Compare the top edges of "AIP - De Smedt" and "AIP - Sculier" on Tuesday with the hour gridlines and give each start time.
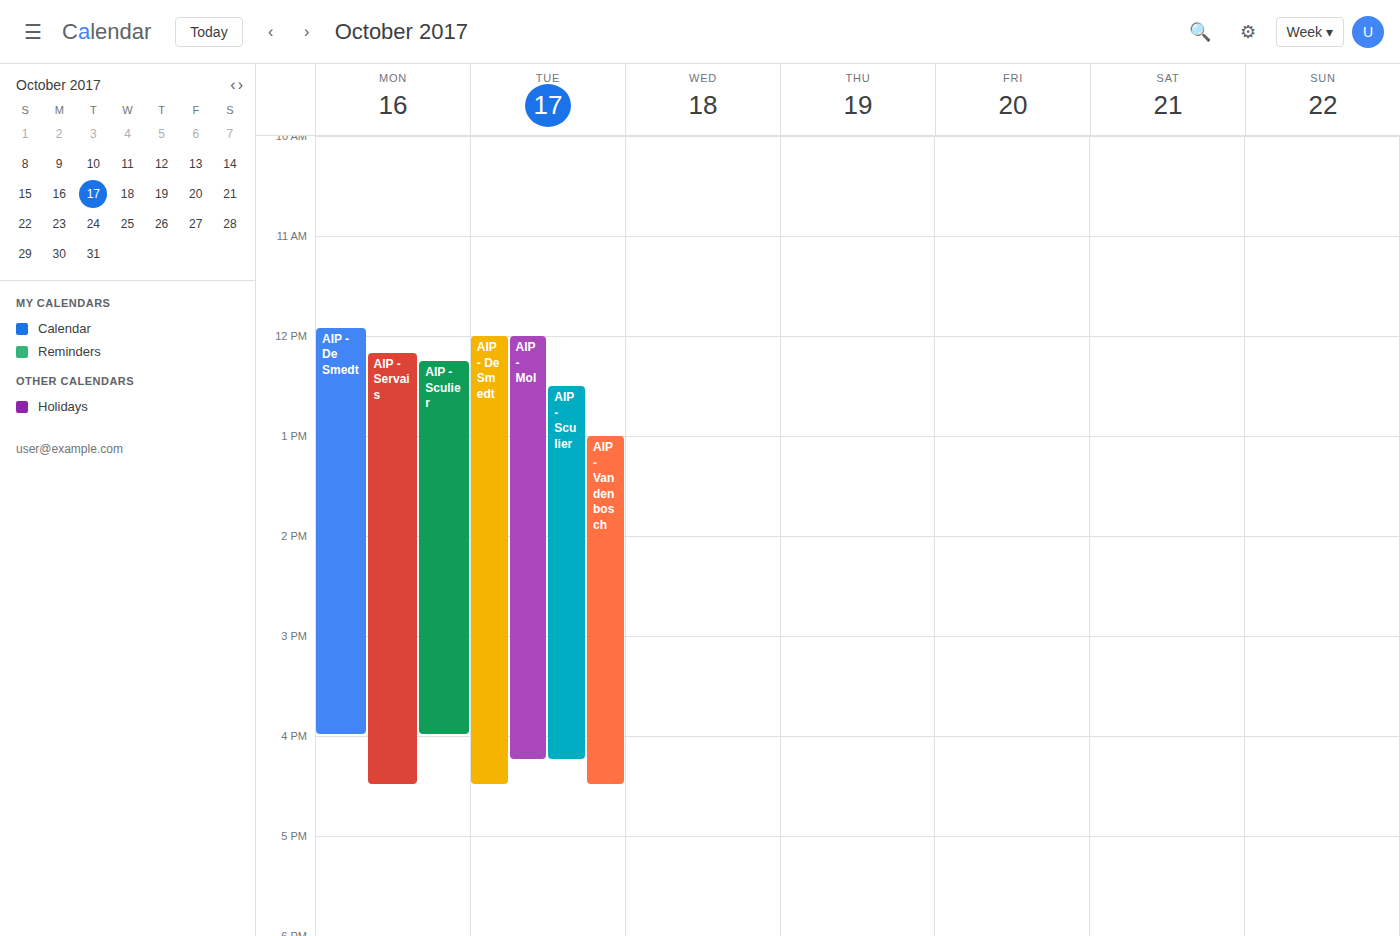
"AIP - De Smedt": 12:00 PM, exactly on the 12 PM line. "AIP - Sculier": 12:30 PM, halfway between the 12 PM and 1 PM lines.